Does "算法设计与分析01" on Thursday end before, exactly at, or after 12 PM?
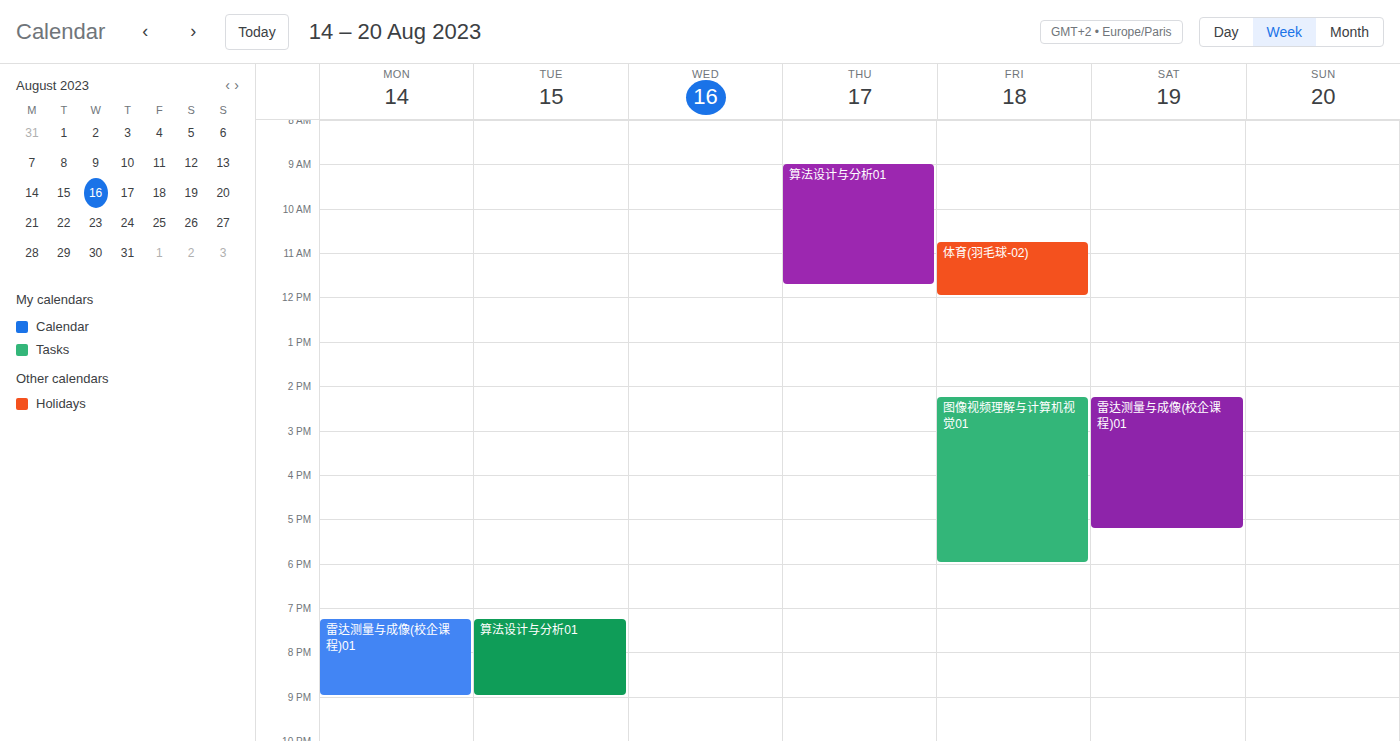
11:45 AM -- before 12 PM, 15 minutes above the 12 PM line.